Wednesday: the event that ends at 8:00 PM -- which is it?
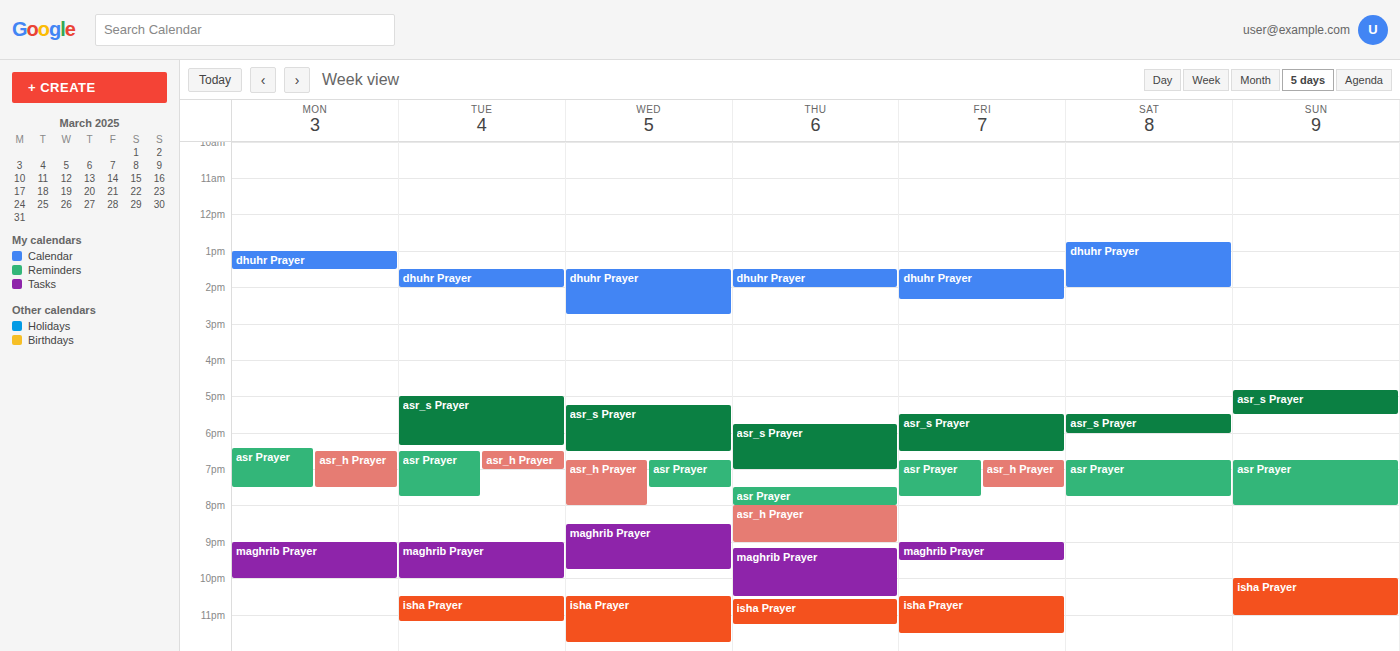
"asr_h Prayer"